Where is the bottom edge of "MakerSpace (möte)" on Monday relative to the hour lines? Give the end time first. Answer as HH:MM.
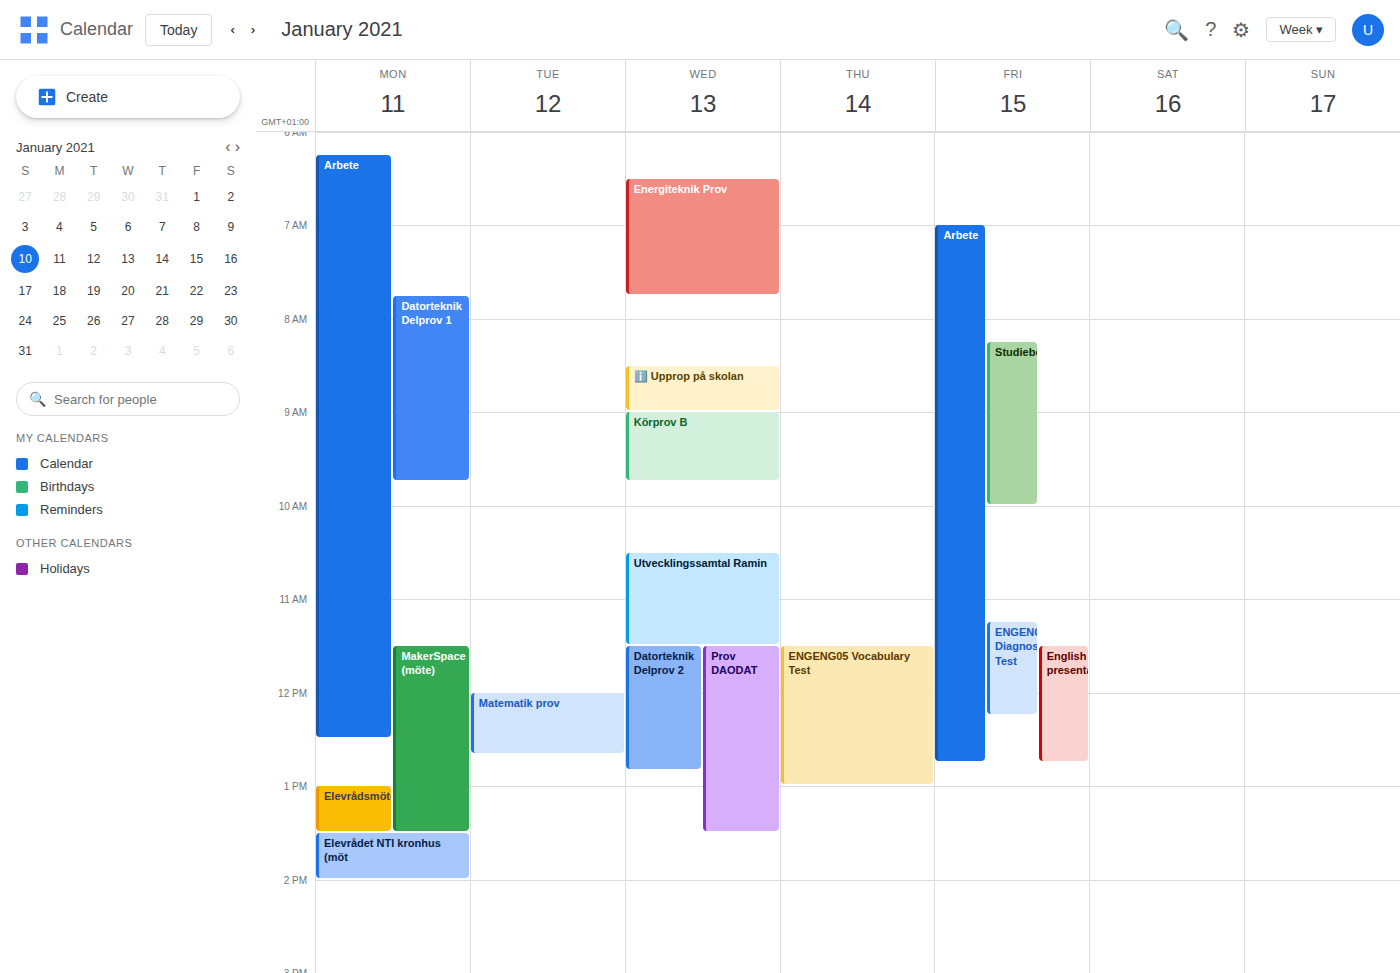
13:30 -- halfway between the 13:00 and 14:00 lines.